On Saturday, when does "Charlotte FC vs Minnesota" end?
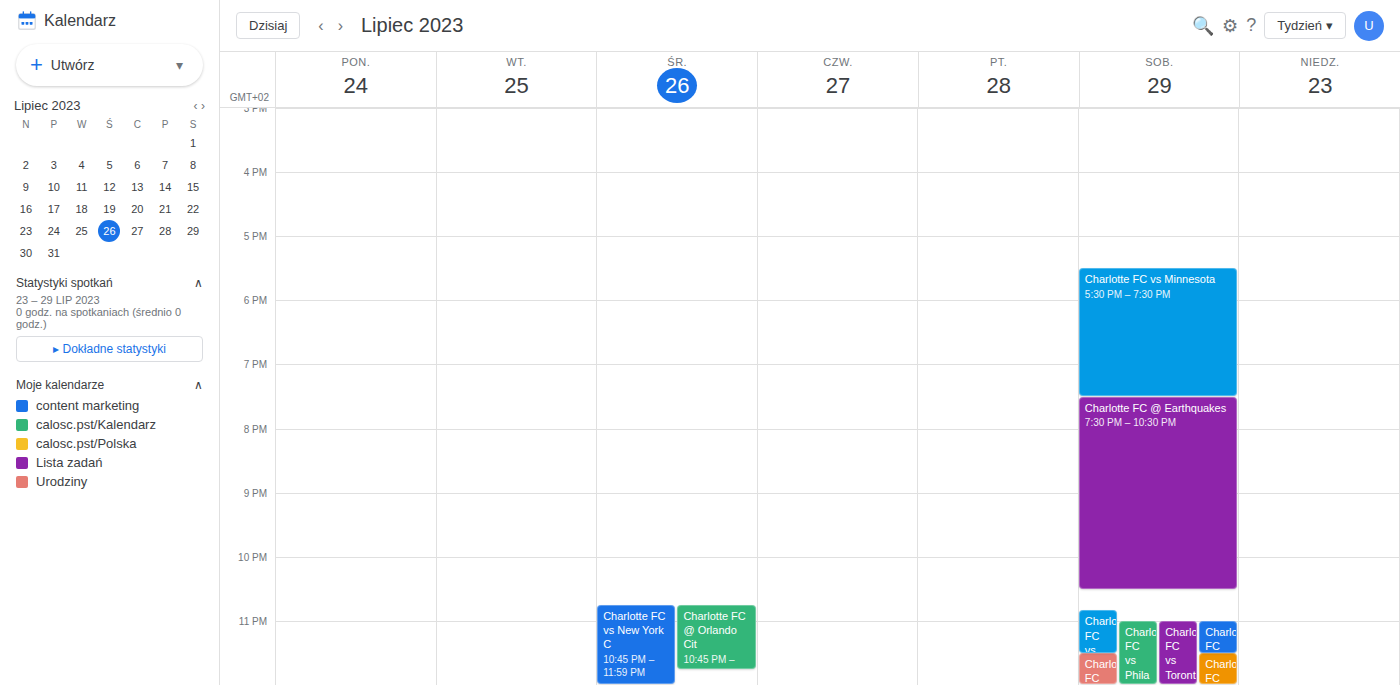
7:30 PM